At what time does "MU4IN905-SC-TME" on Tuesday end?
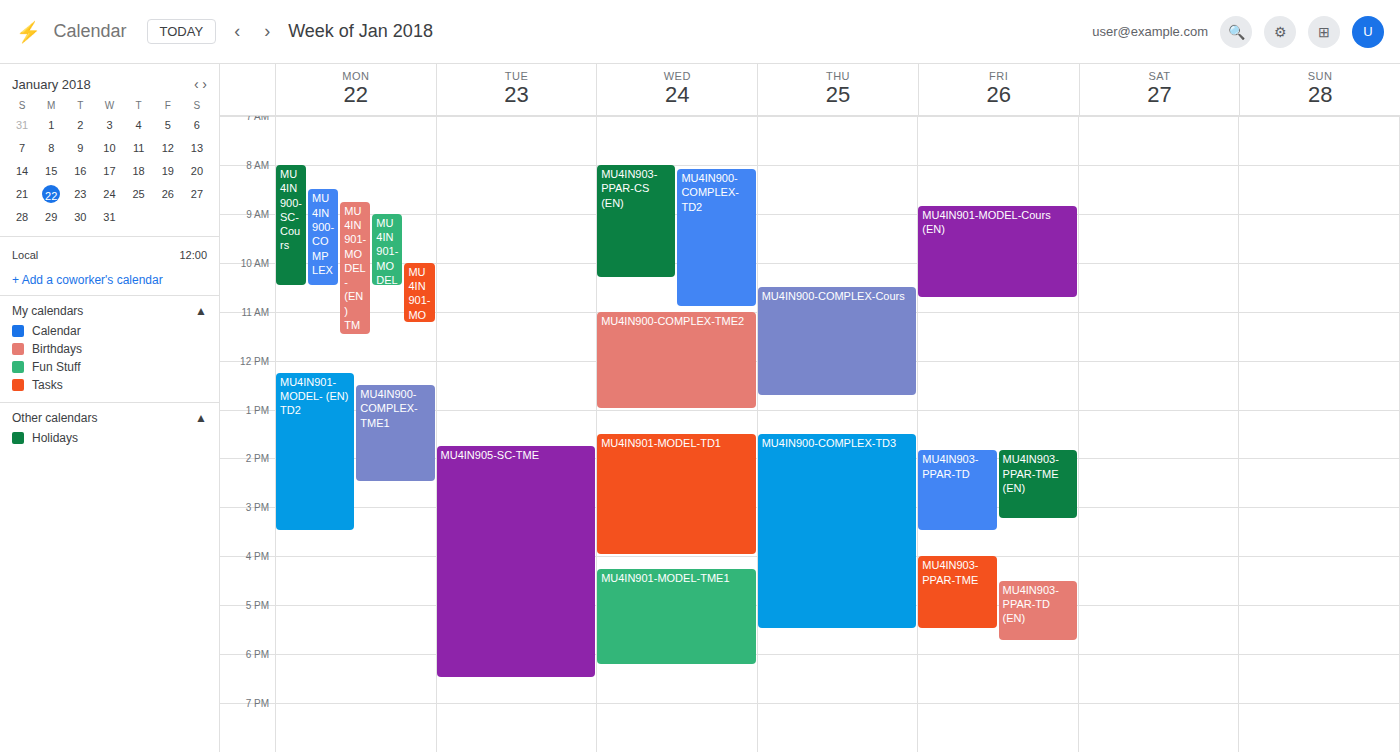
6:30 PM